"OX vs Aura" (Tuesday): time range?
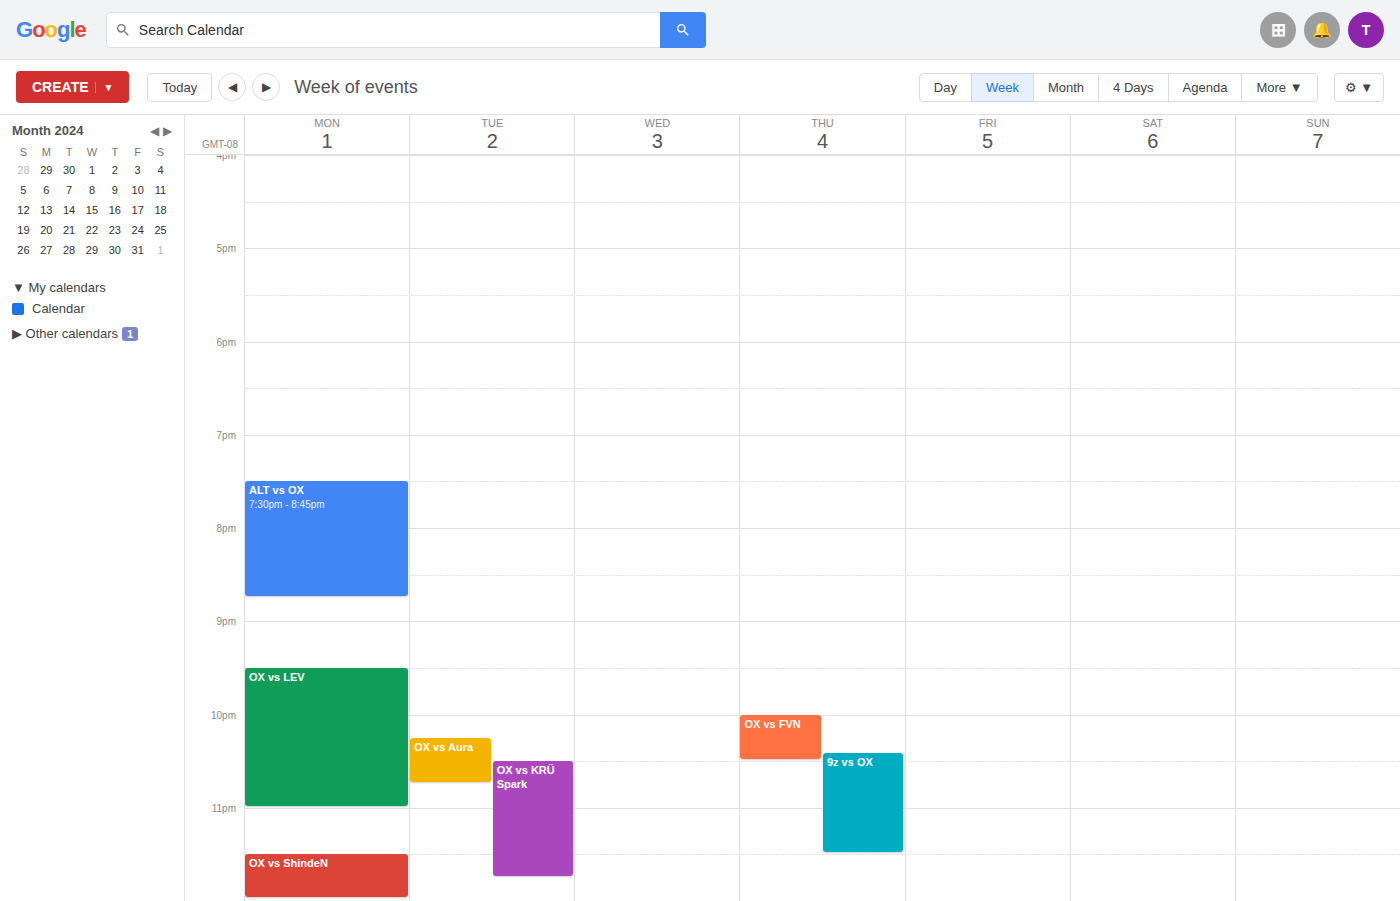
10:15 PM to 10:45 PM